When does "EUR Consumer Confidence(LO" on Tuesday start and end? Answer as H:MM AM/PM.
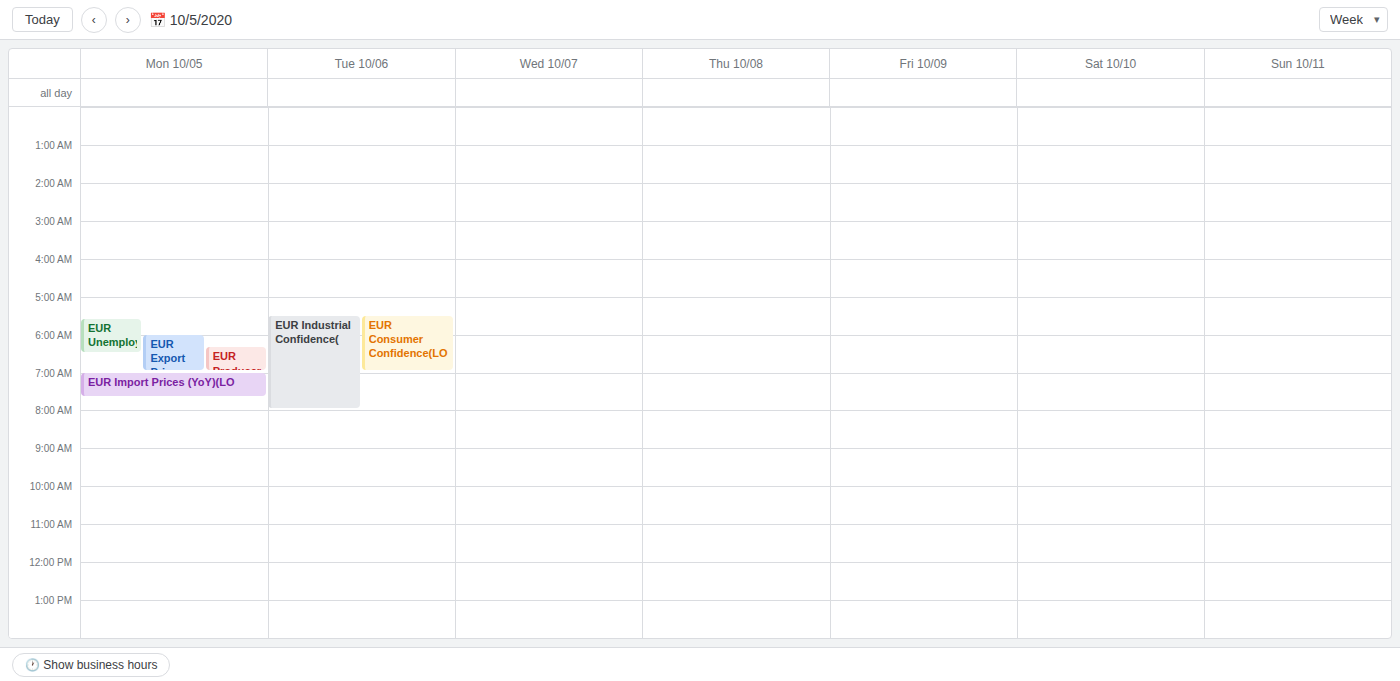
5:30 AM to 7:00 AM